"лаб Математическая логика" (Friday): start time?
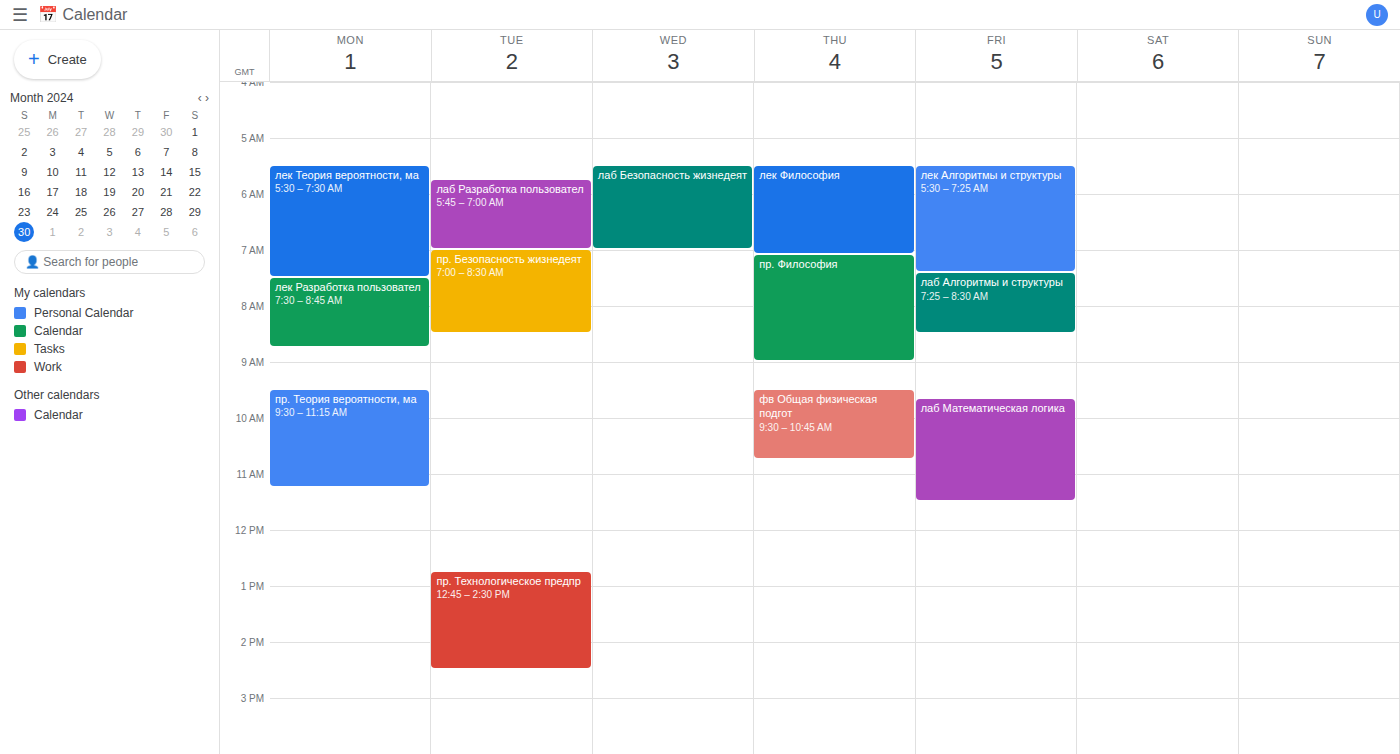
9:40 AM